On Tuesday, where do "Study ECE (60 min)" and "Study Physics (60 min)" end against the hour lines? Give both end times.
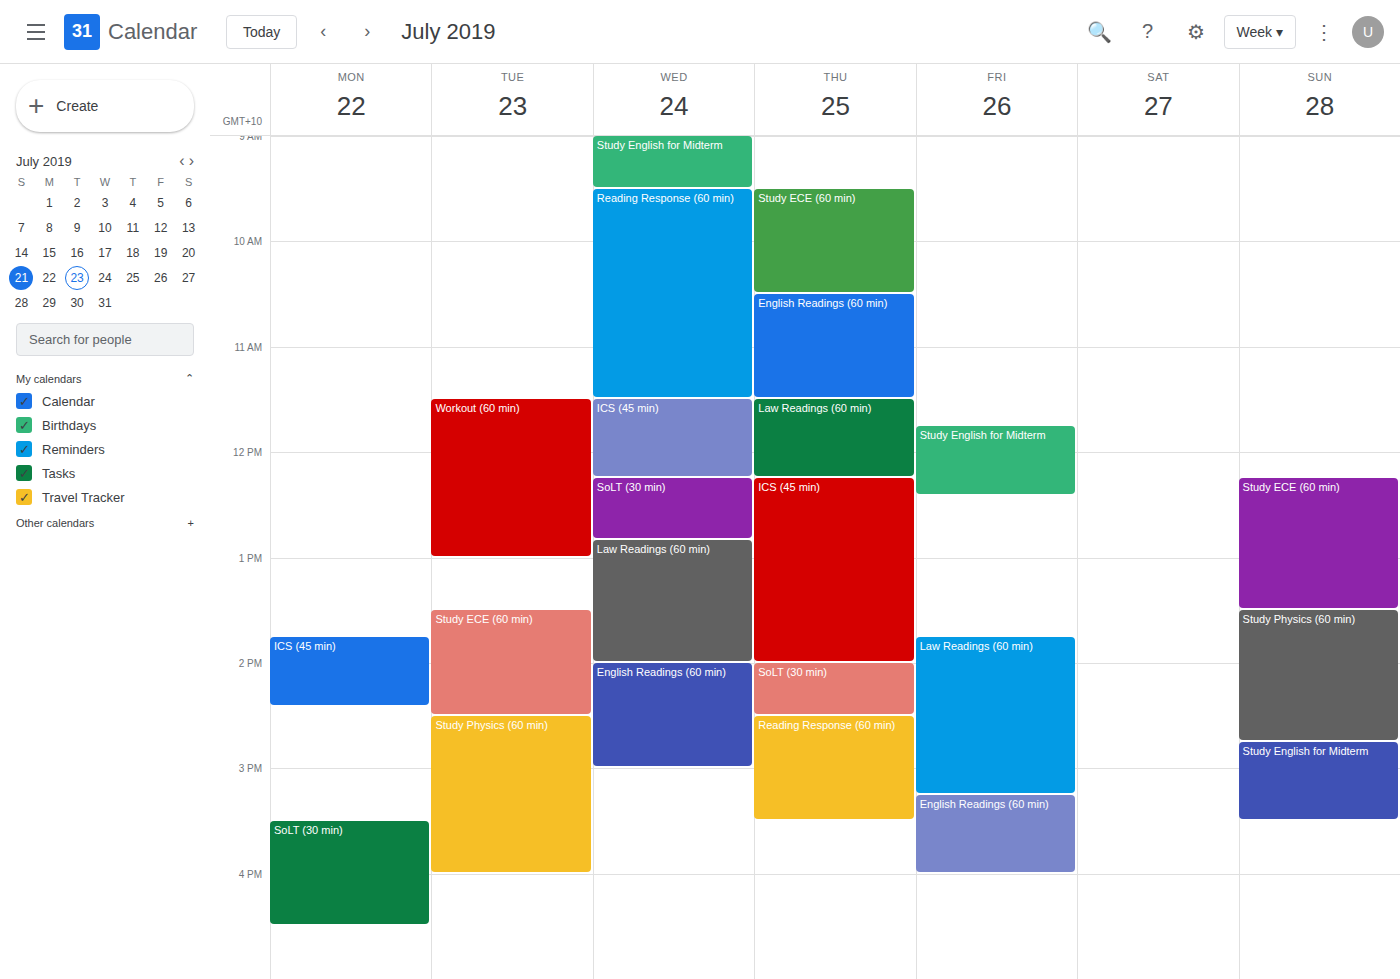
"Study ECE (60 min)": 2:30 PM, halfway between the 2 PM and 3 PM lines. "Study Physics (60 min)": 4:00 PM, exactly on the 4 PM line.